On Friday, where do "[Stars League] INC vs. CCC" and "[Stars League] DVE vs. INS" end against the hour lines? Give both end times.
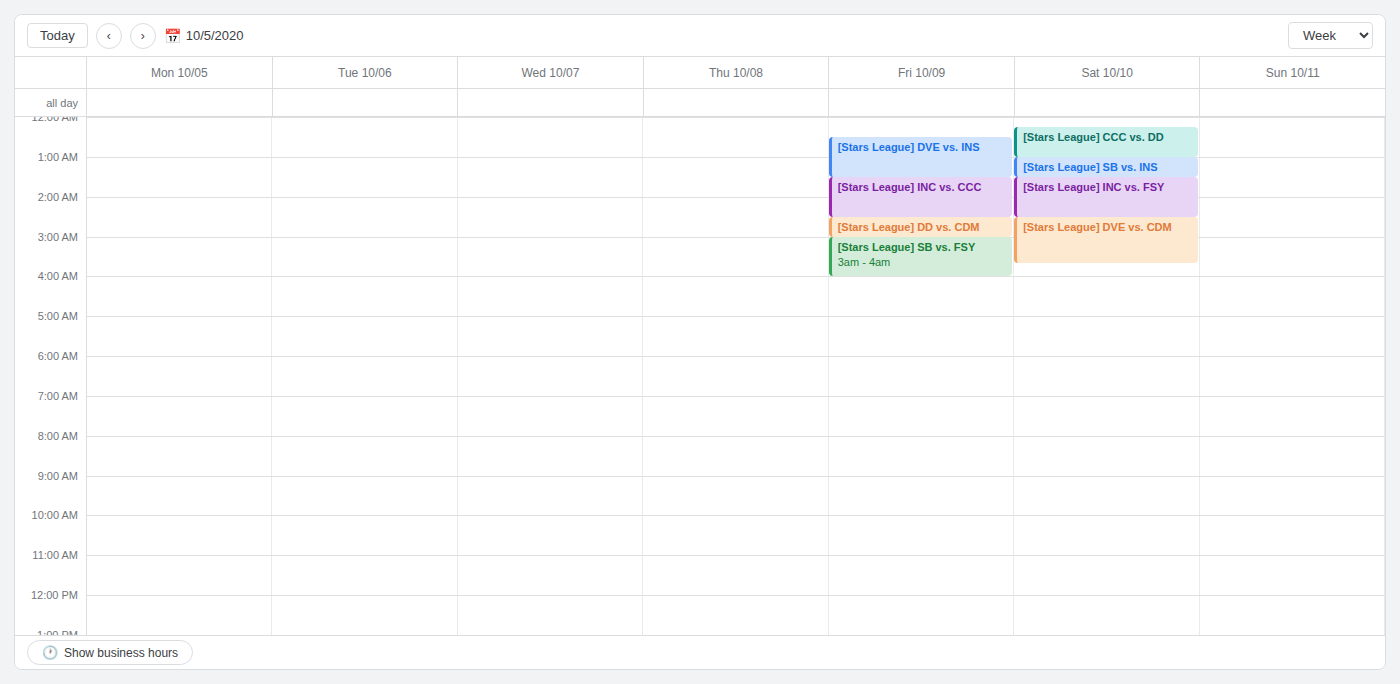
"[Stars League] INC vs. CCC": 2:30 AM, halfway between the 2 AM and 3 AM lines. "[Stars League] DVE vs. INS": 1:30 AM, halfway between the 1 AM and 2 AM lines.